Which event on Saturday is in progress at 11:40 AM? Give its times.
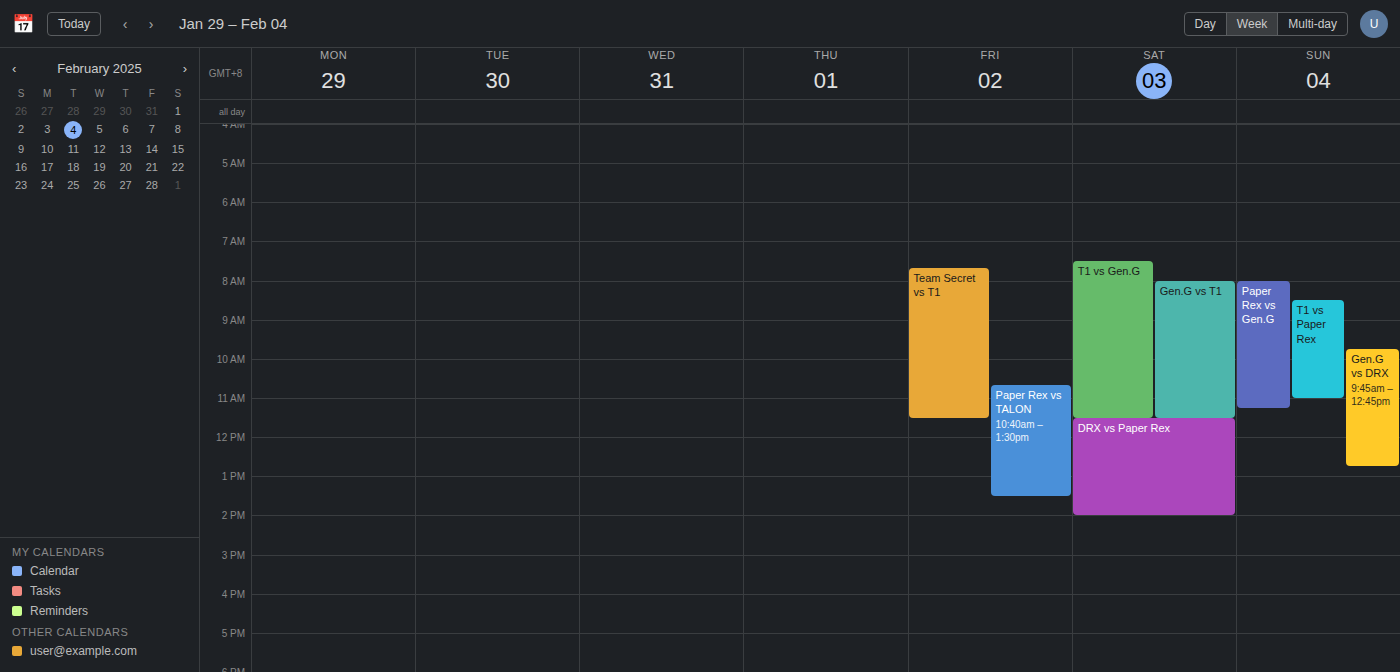
"DRX vs Paper Rex", 11:30 AM to 2:00 PM